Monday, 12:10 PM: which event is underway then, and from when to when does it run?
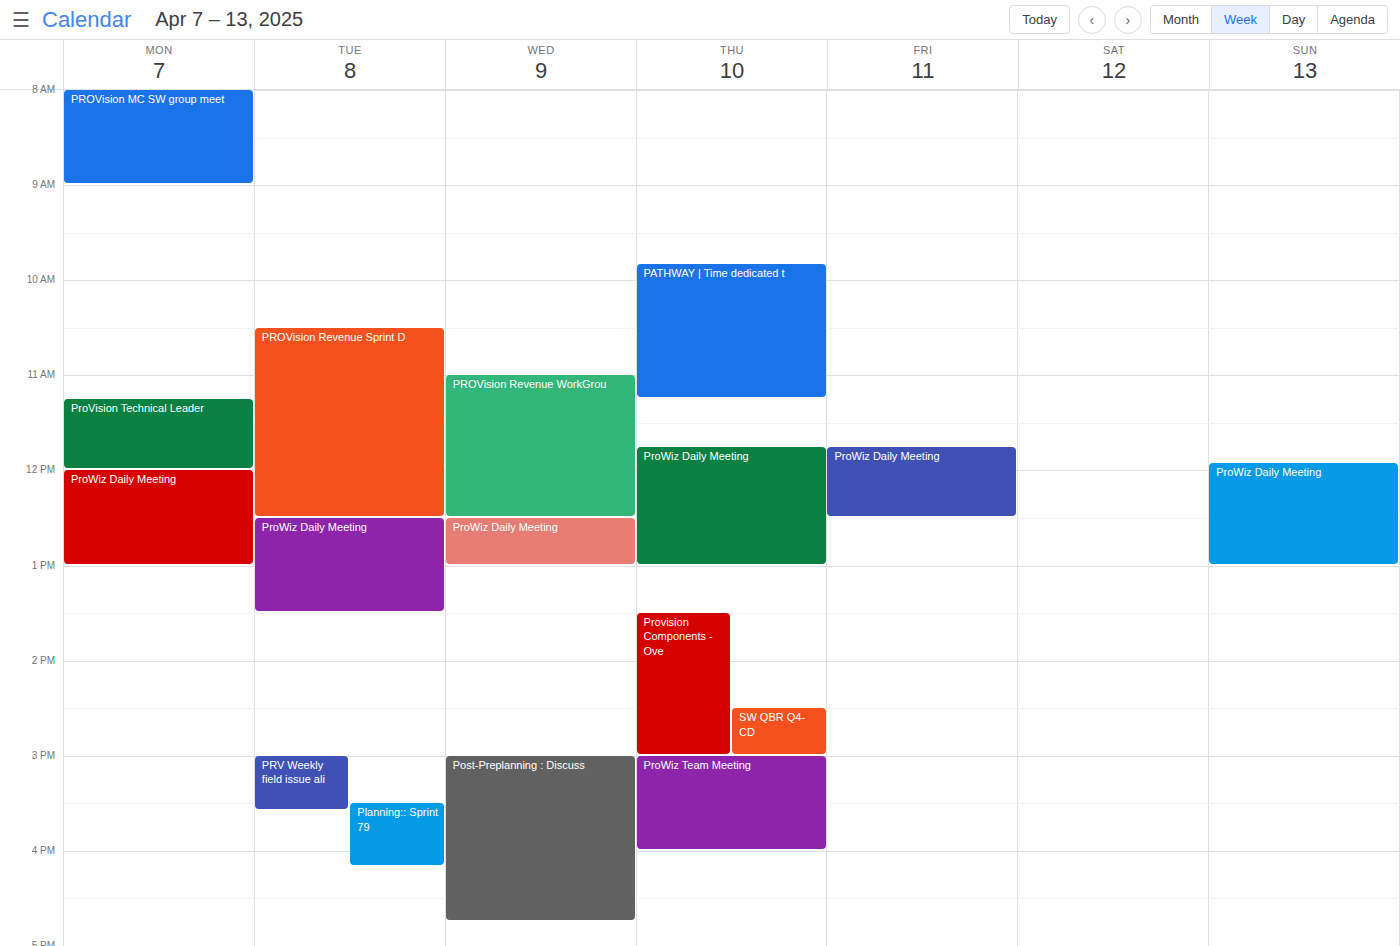
"ProWiz Daily Meeting", 12:00 PM to 1:00 PM